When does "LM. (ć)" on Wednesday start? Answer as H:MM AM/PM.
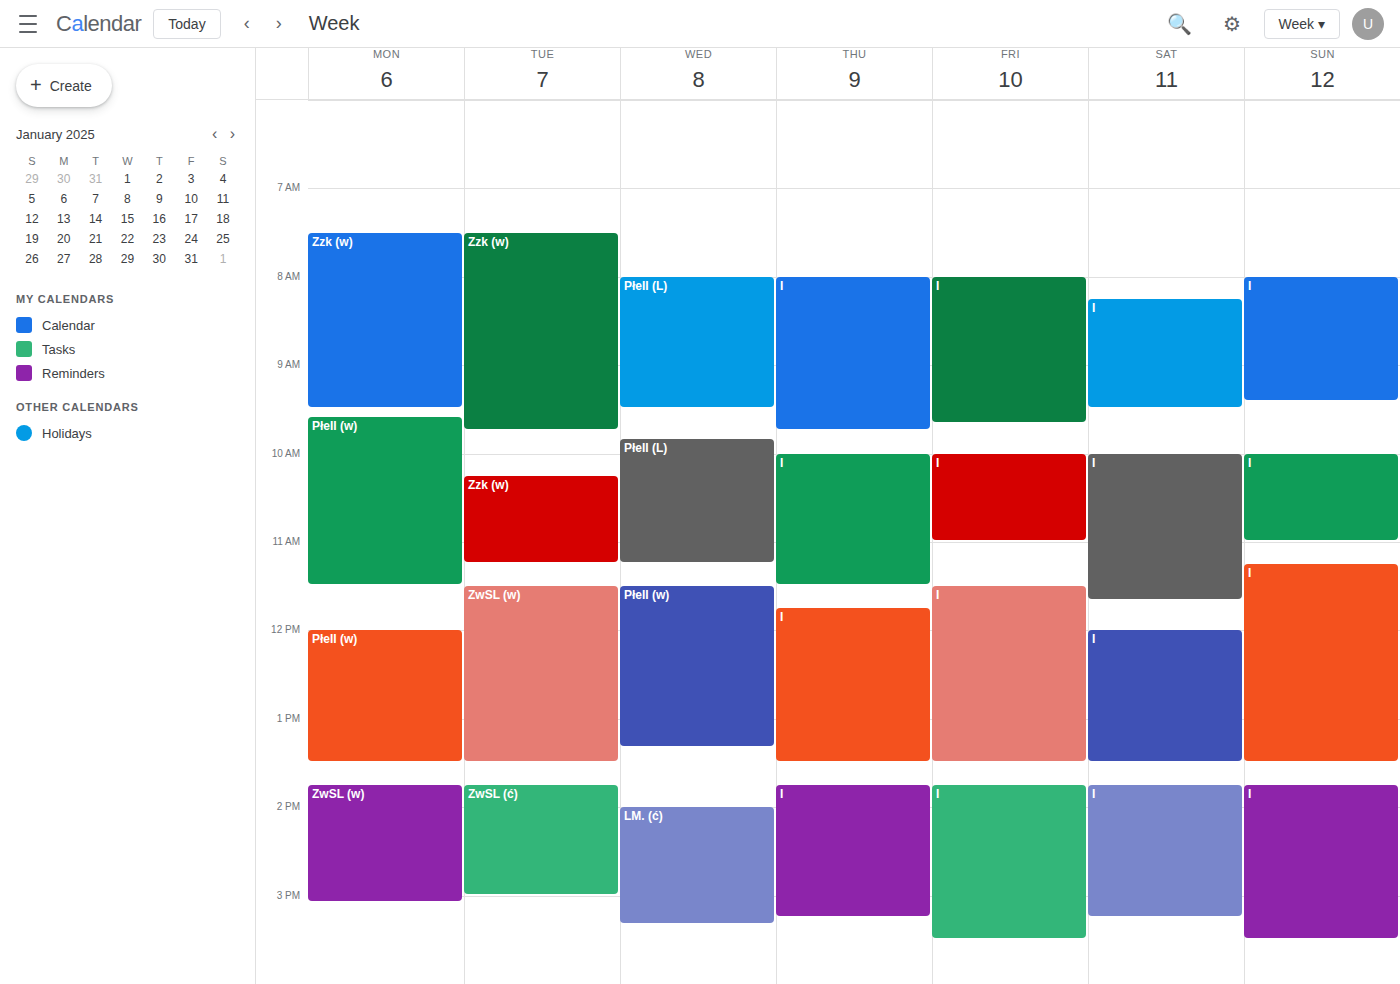
2:00 PM